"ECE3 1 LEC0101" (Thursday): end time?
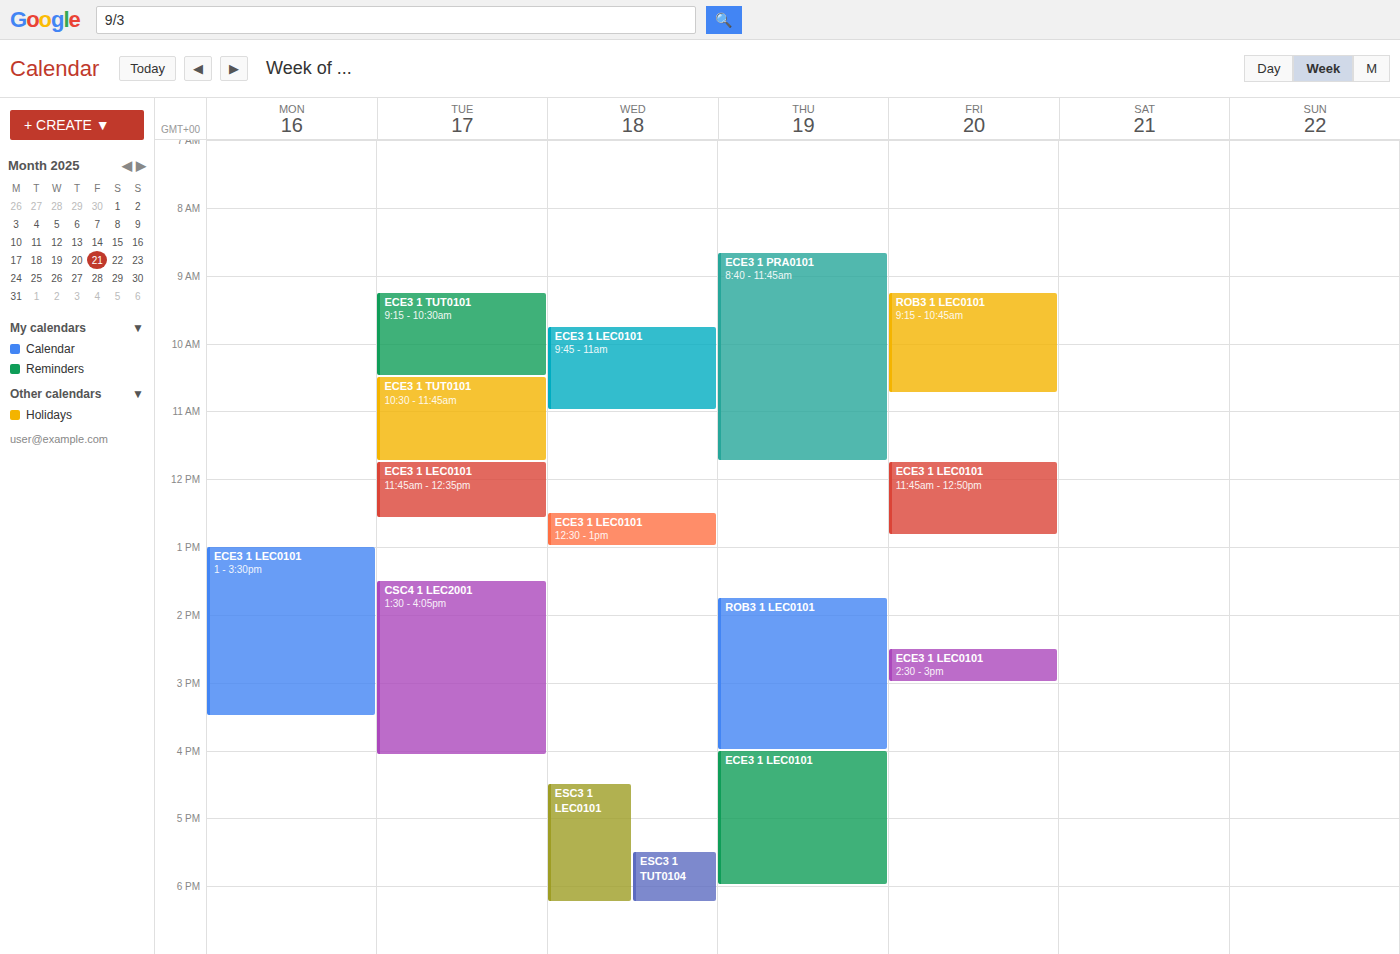
18:00